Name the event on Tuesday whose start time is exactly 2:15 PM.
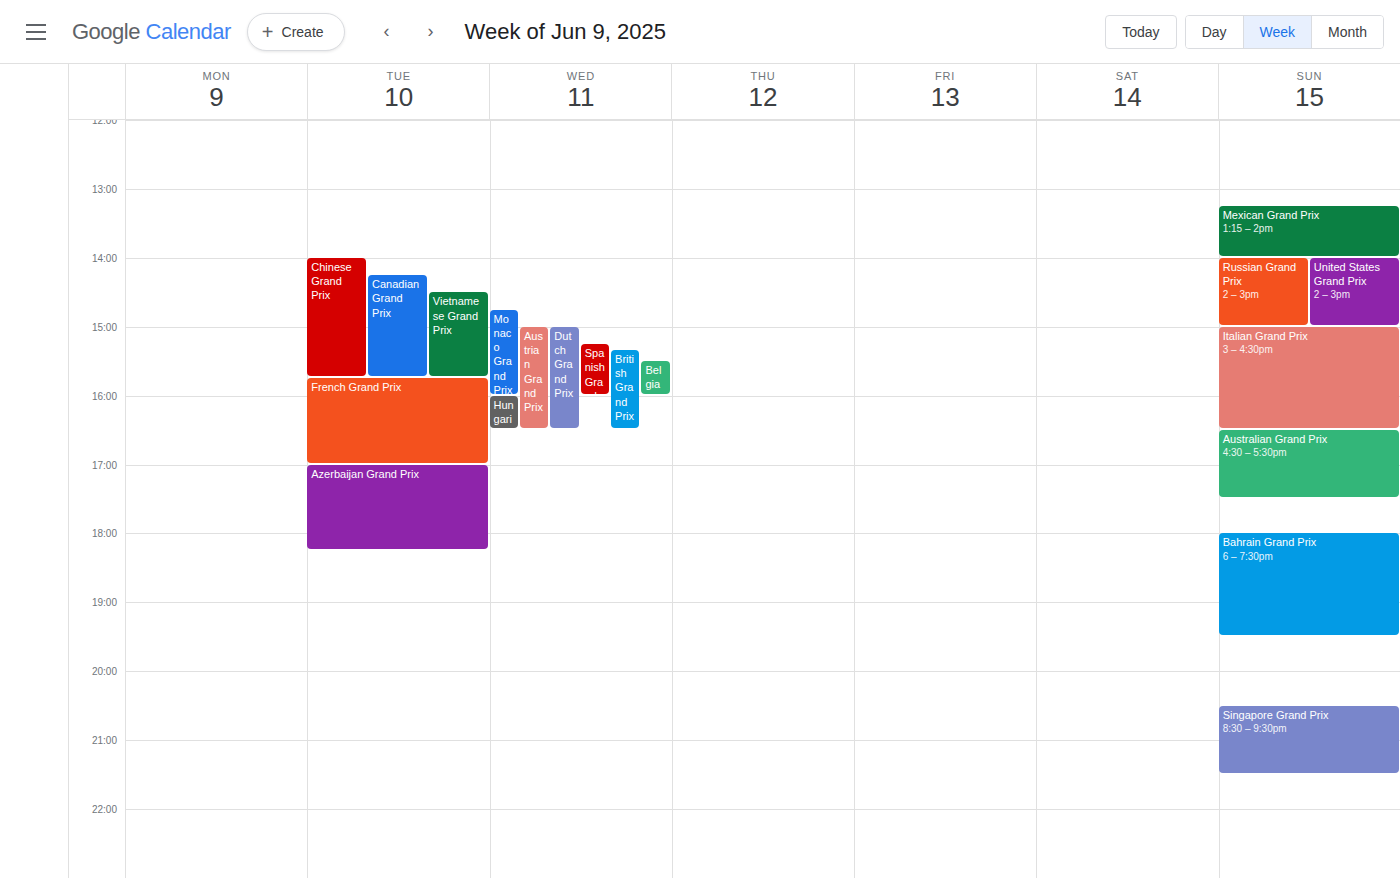
"Canadian Grand Prix"